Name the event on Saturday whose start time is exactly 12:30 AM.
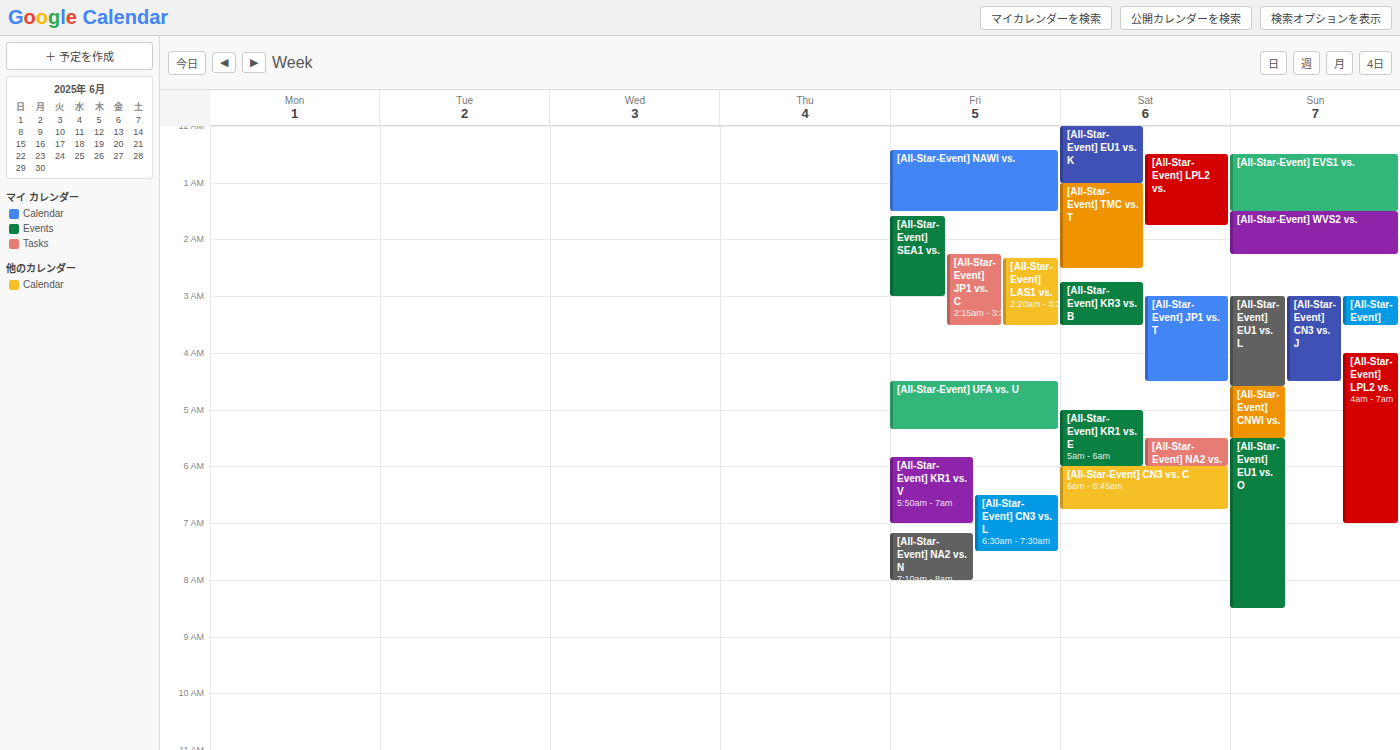
"[All-Star-Event] LPL2 vs."